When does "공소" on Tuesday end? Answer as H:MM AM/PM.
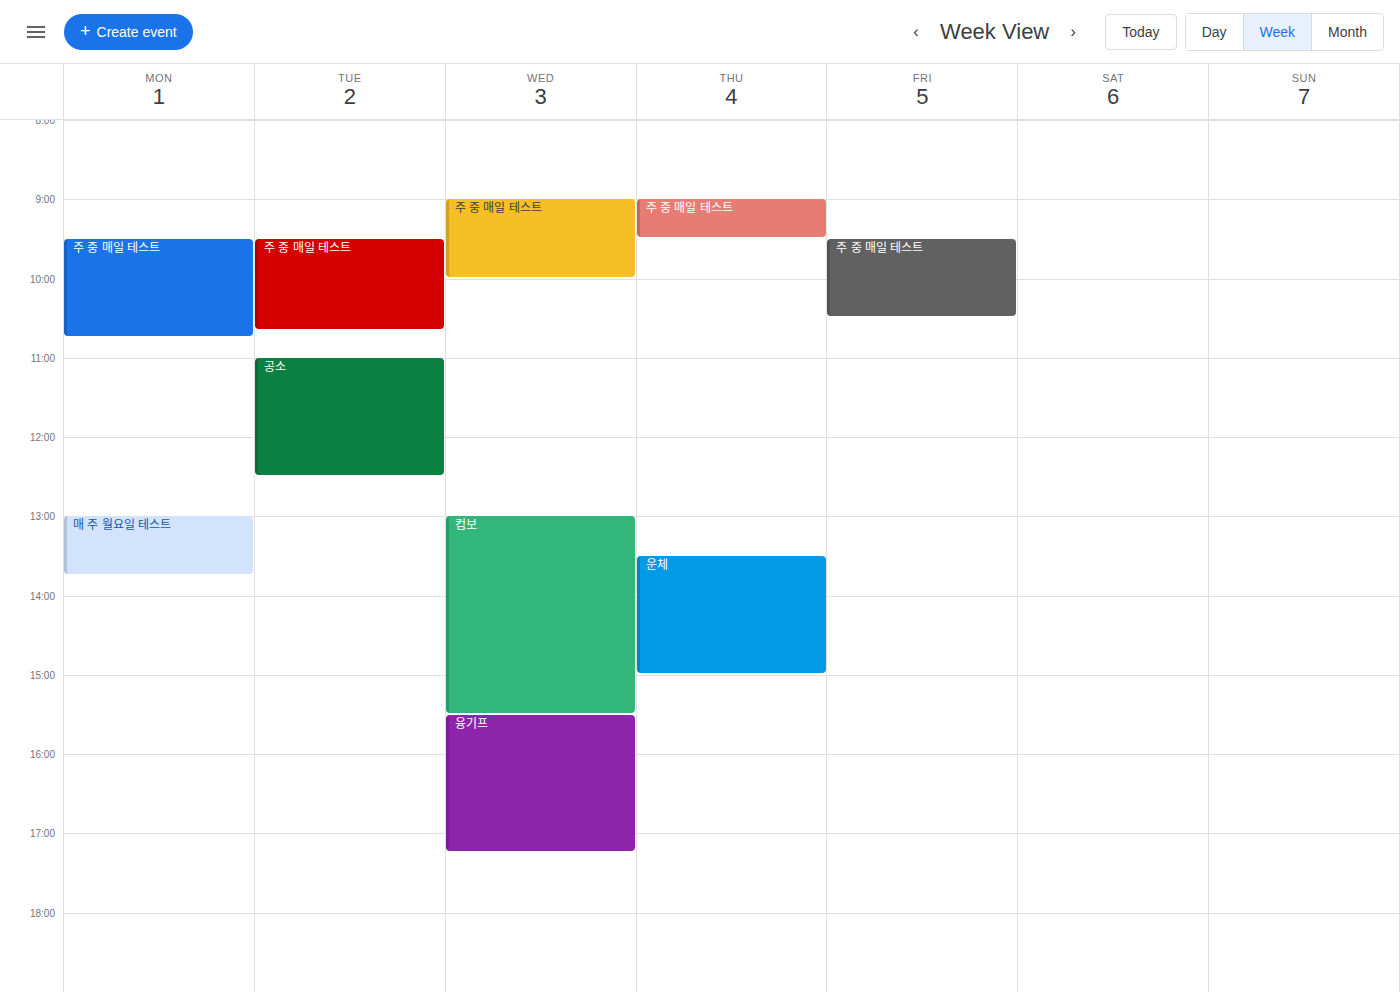
12:30 PM